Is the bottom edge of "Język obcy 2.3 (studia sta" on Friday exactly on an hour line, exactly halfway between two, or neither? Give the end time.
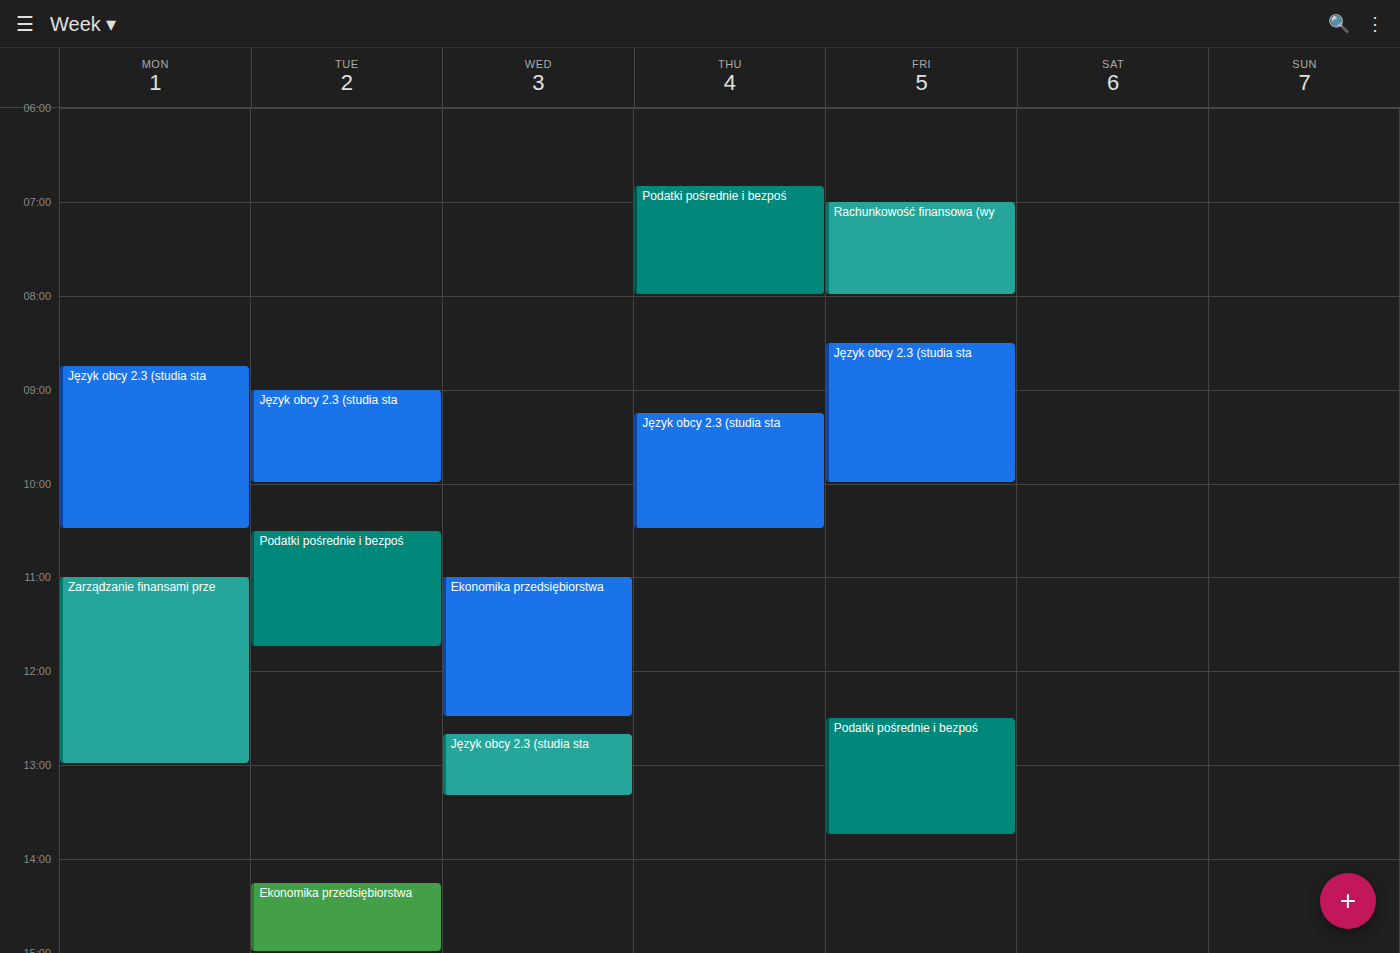
10:00 -- exactly on the 10:00 line.